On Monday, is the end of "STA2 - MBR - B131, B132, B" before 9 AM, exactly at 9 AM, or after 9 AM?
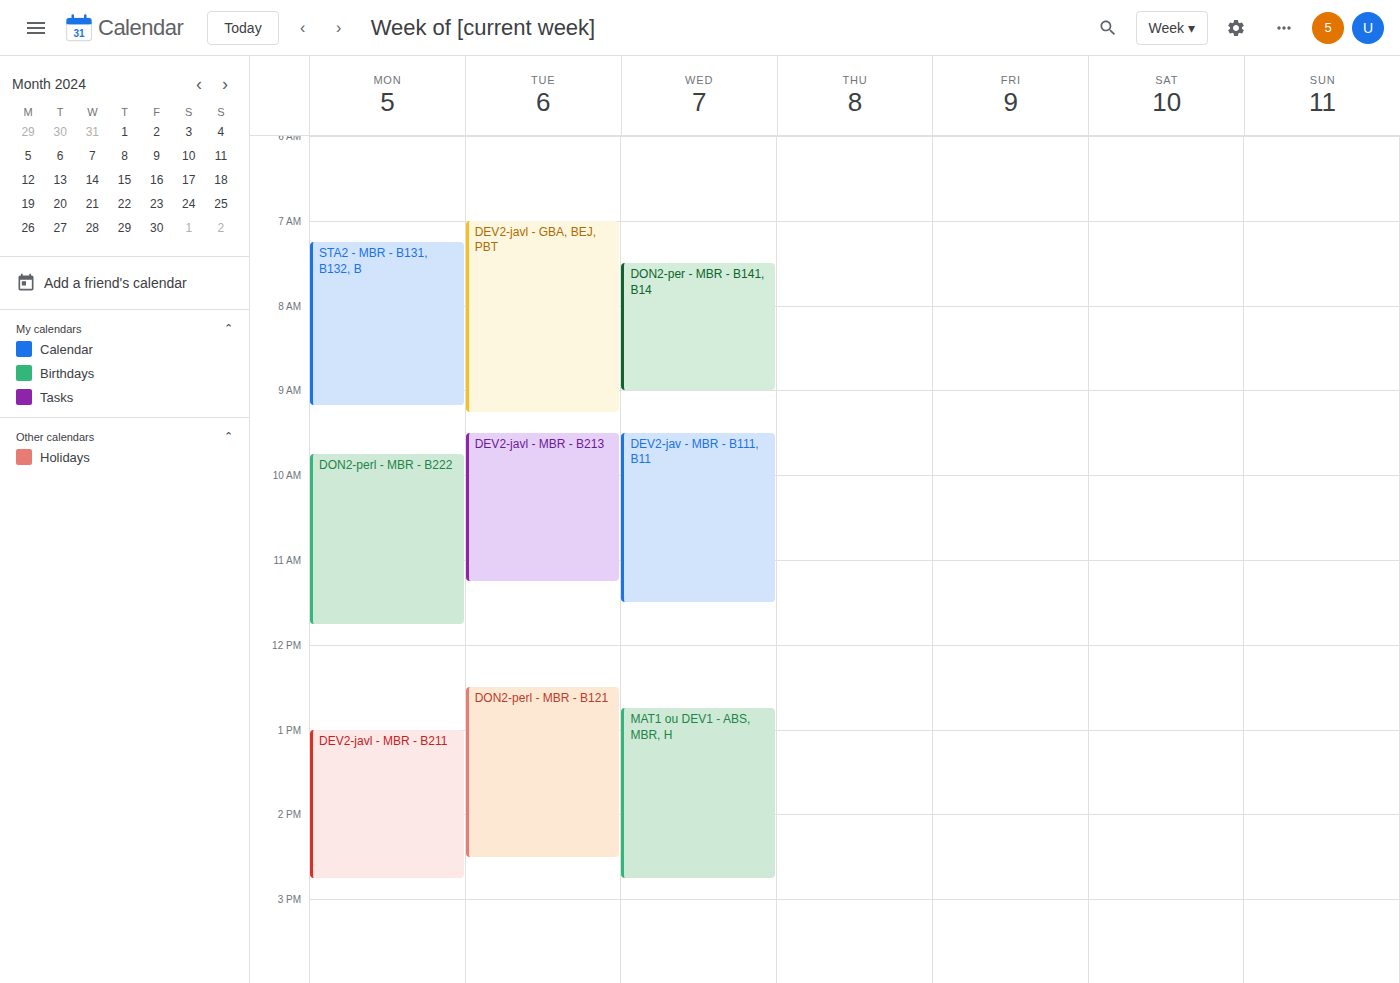
9:10 AM -- after 9 AM, 10 minutes below the 9 AM line.